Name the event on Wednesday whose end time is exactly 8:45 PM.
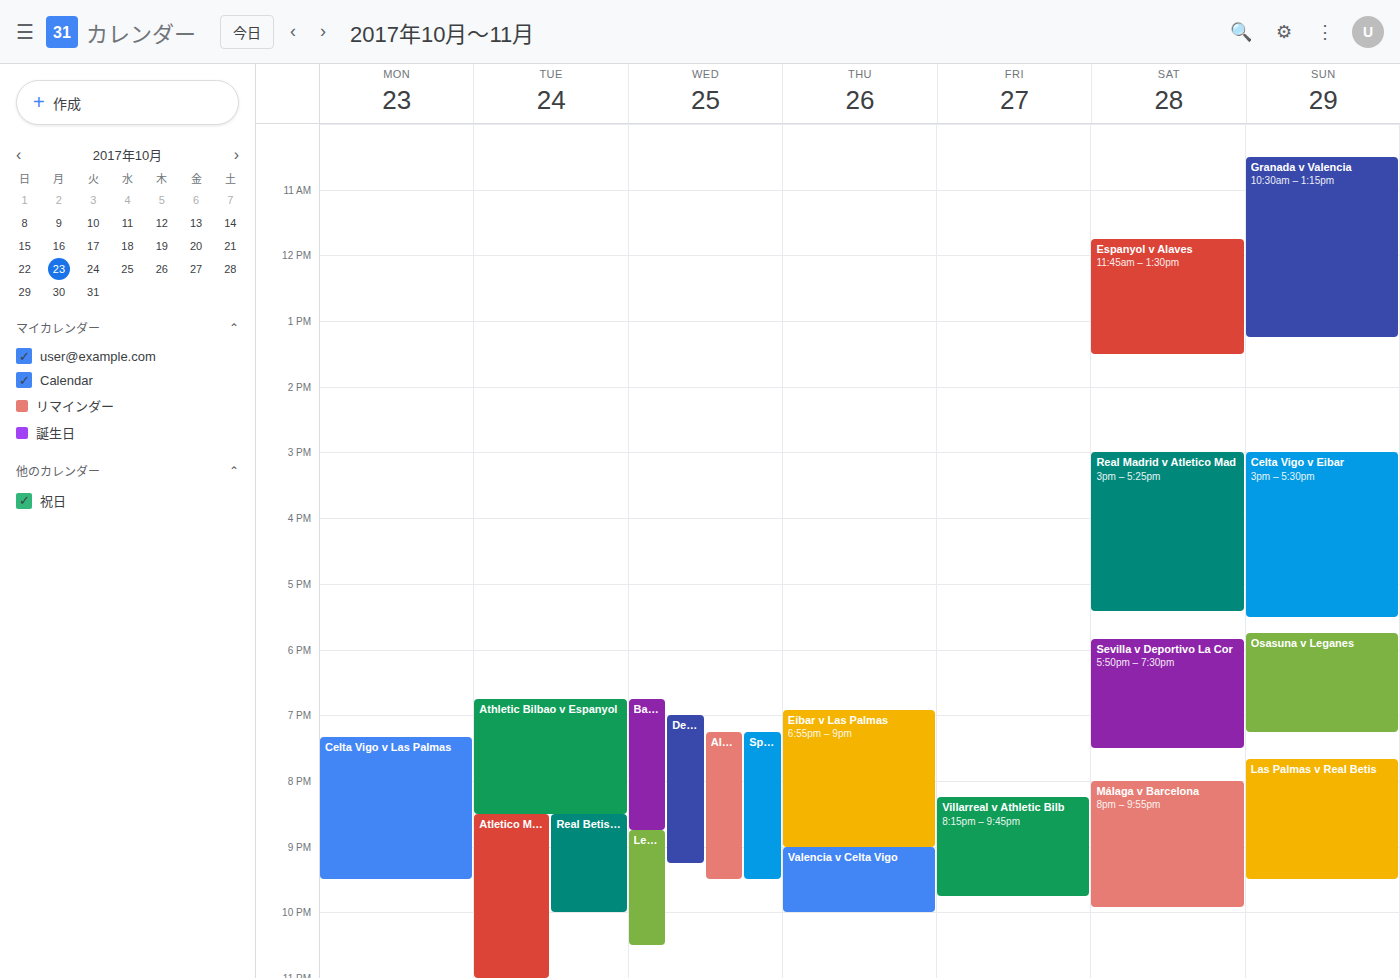
"Barcelona v Sevilla"